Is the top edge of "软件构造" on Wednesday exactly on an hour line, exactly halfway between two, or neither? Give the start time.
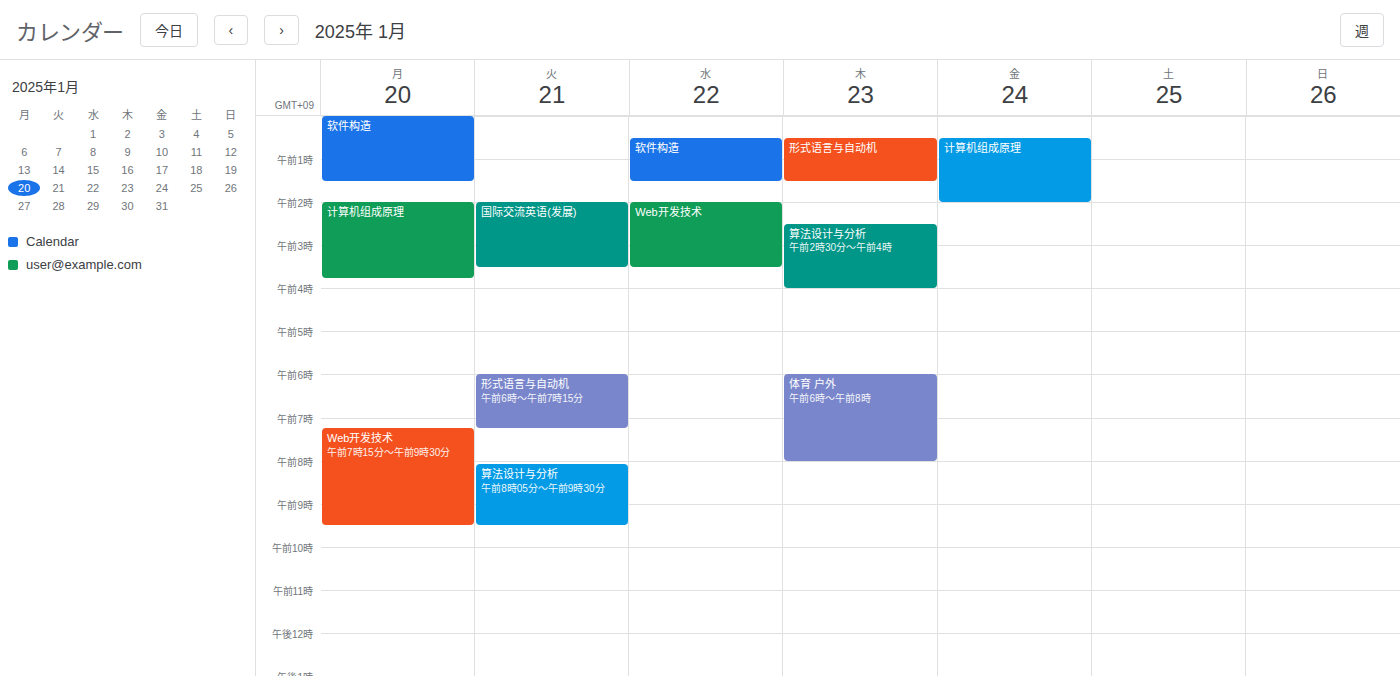
12:30 AM -- halfway between the 12 AM and 1 AM lines.